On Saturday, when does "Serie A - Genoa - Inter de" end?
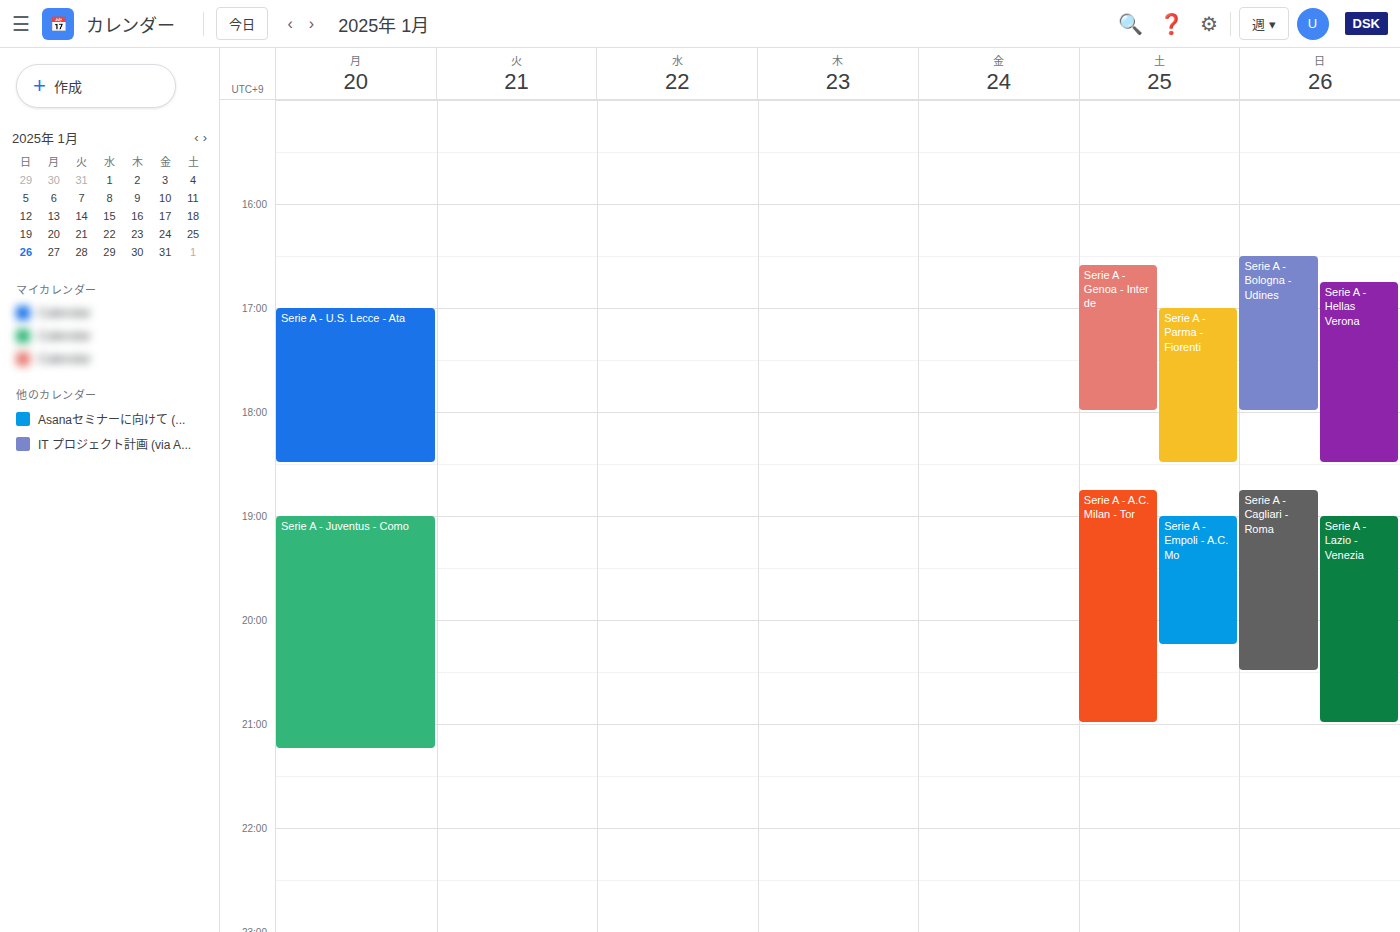
6:00 PM